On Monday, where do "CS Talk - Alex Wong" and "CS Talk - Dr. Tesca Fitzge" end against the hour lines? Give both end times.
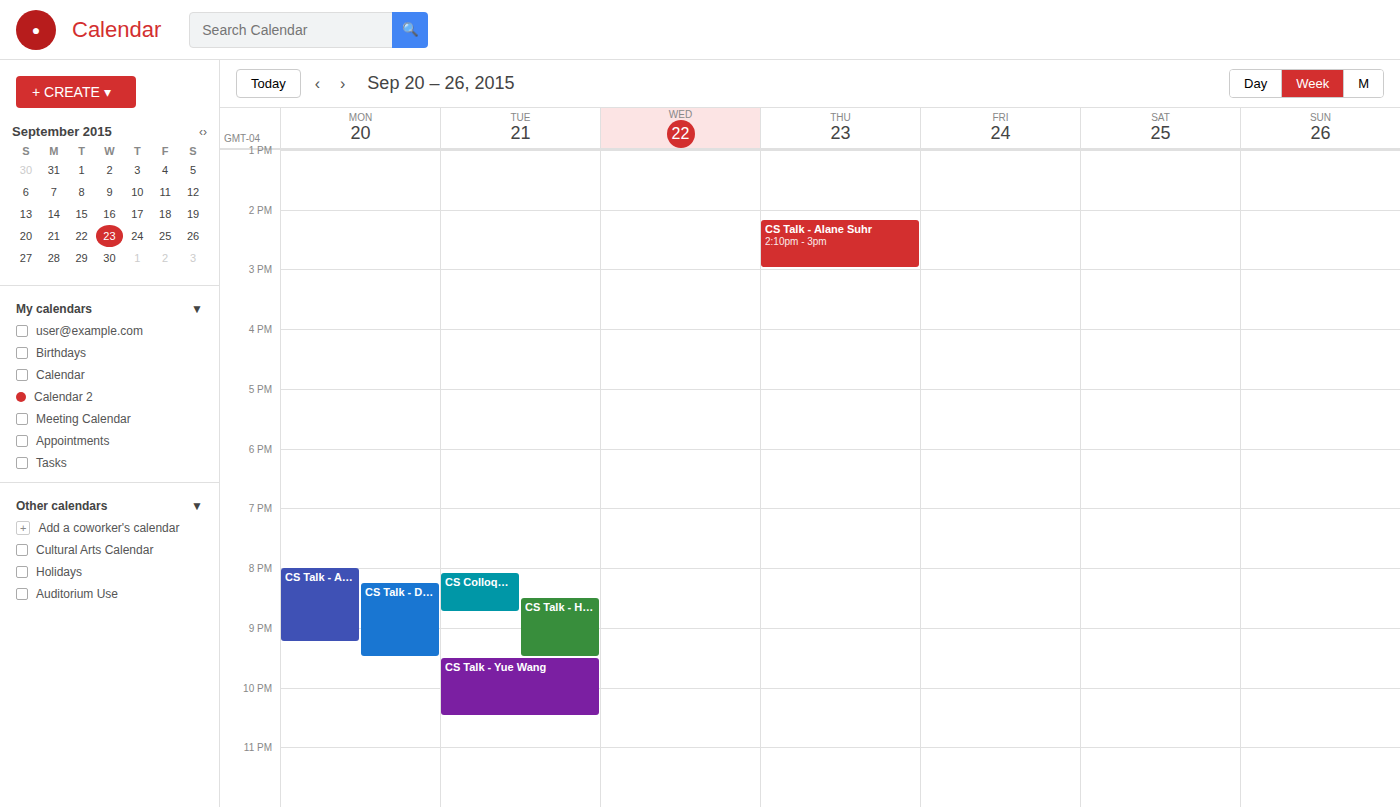
"CS Talk - Alex Wong": 21:15, neither: a quarter of the way from the 21:00 line to the 22:00 line. "CS Talk - Dr. Tesca Fitzge": 21:30, halfway between the 21:00 and 22:00 lines.